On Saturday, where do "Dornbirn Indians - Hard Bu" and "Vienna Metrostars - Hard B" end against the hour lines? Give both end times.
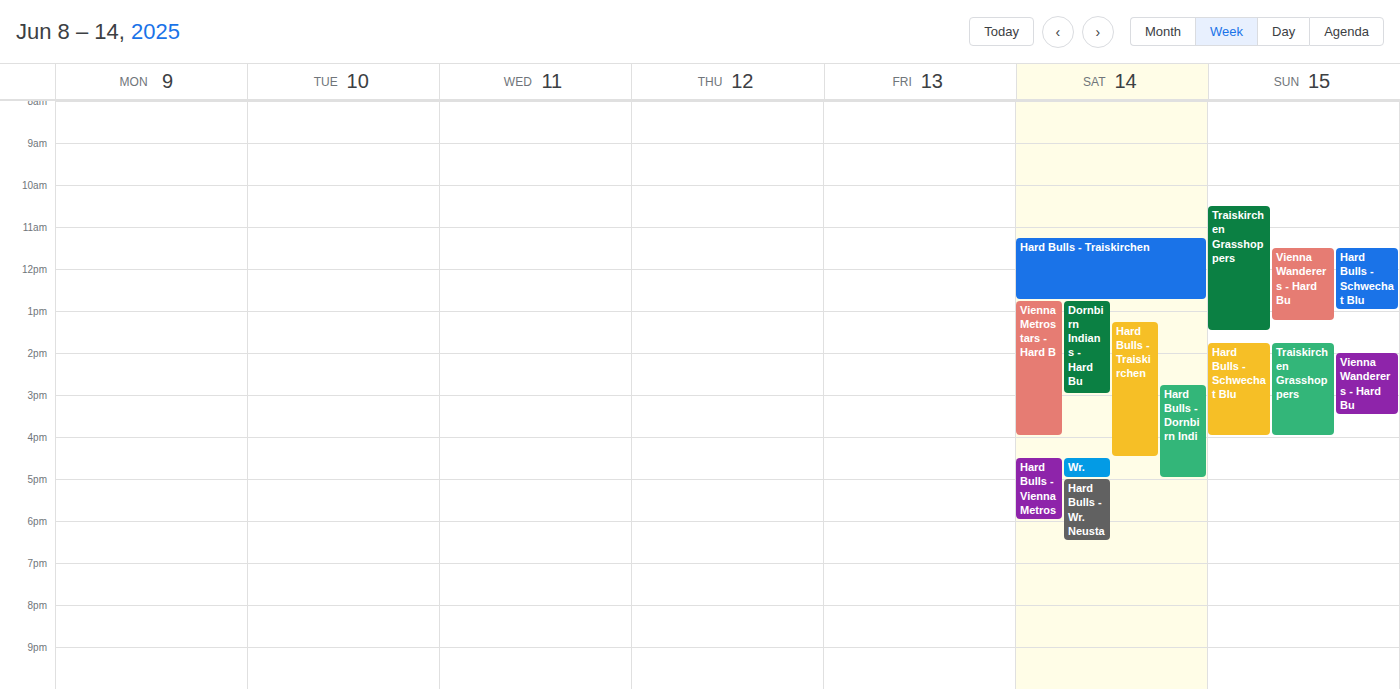
"Dornbirn Indians - Hard Bu": 3:00 PM, exactly on the 3 PM line. "Vienna Metrostars - Hard B": 4:00 PM, exactly on the 4 PM line.